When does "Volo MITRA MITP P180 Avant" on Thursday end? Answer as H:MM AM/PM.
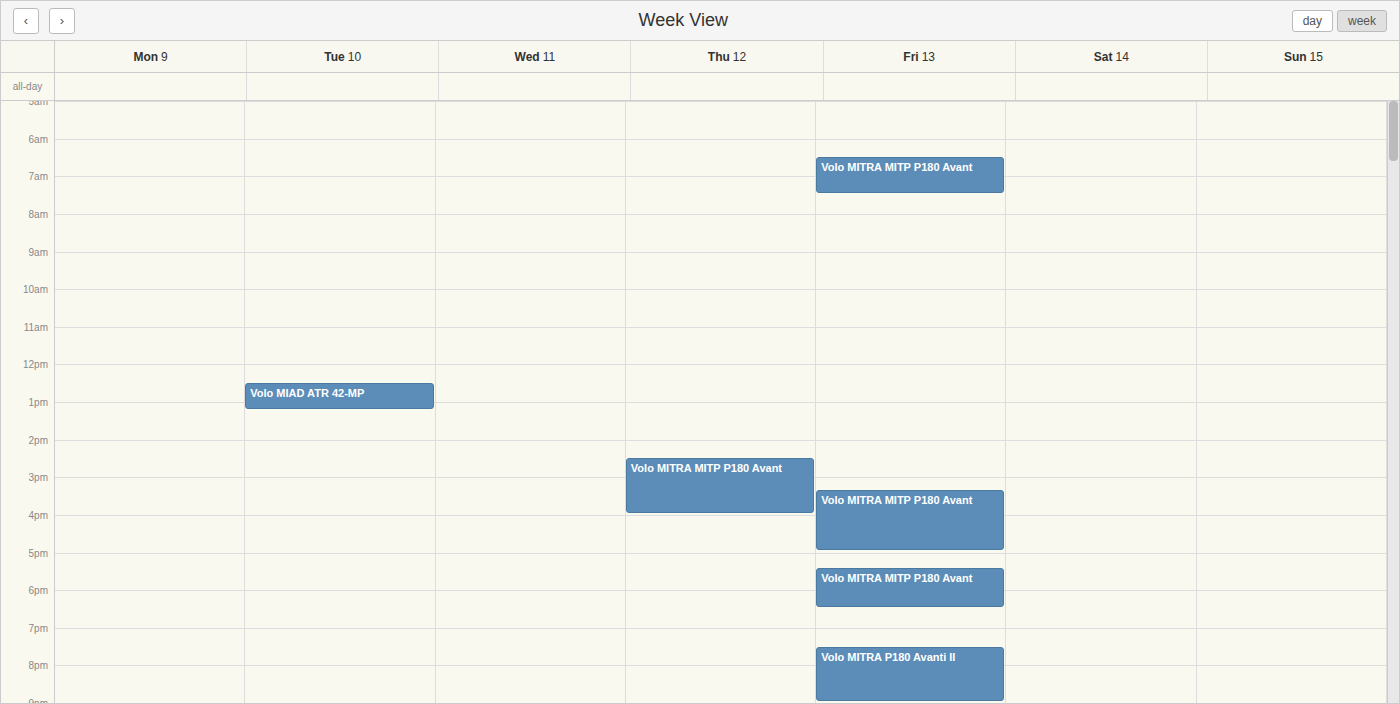
4:00 PM